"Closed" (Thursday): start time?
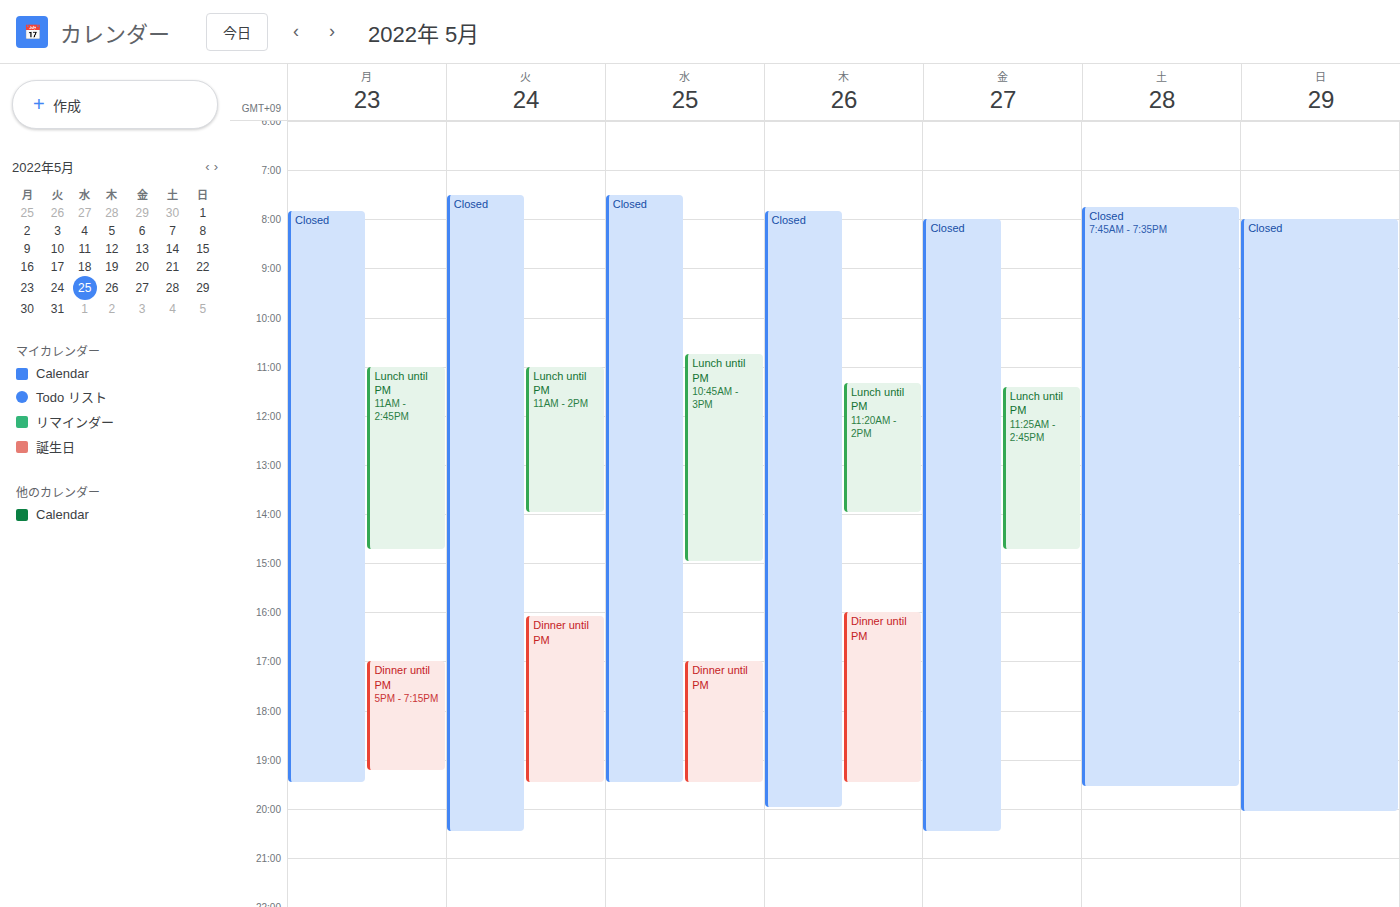
7:50 AM